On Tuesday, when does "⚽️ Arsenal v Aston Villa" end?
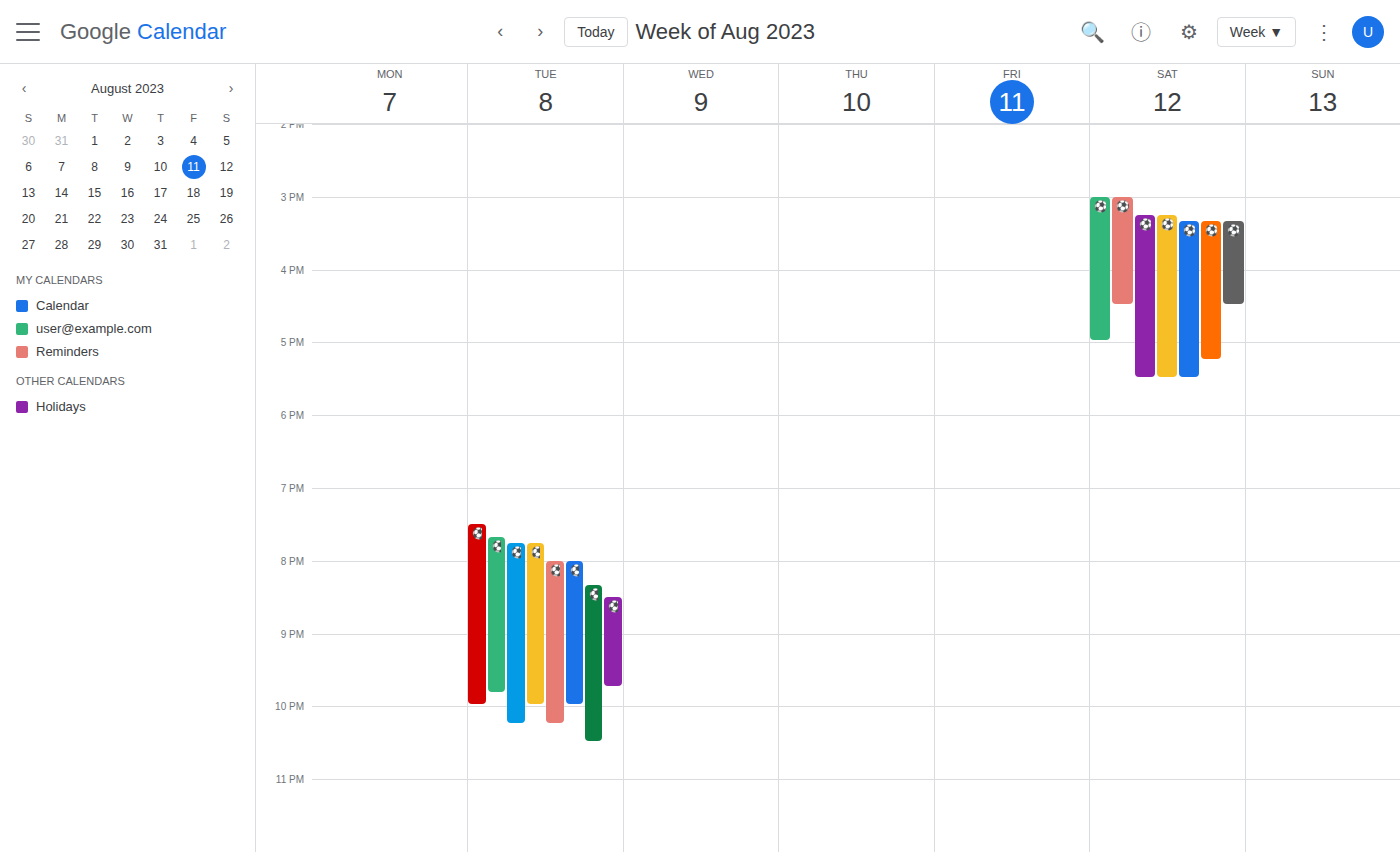
10:00 PM